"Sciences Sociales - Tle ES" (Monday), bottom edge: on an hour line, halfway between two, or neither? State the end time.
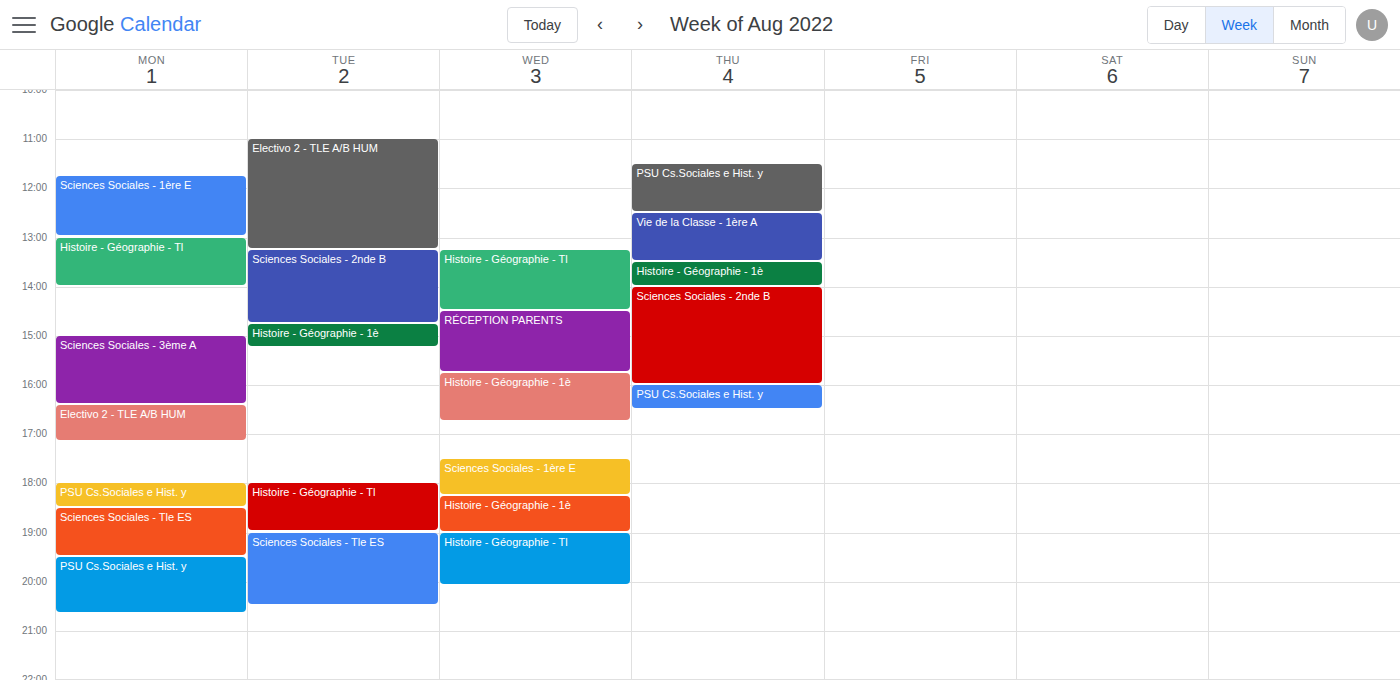
7:30 PM -- halfway between the 7 PM and 8 PM lines.